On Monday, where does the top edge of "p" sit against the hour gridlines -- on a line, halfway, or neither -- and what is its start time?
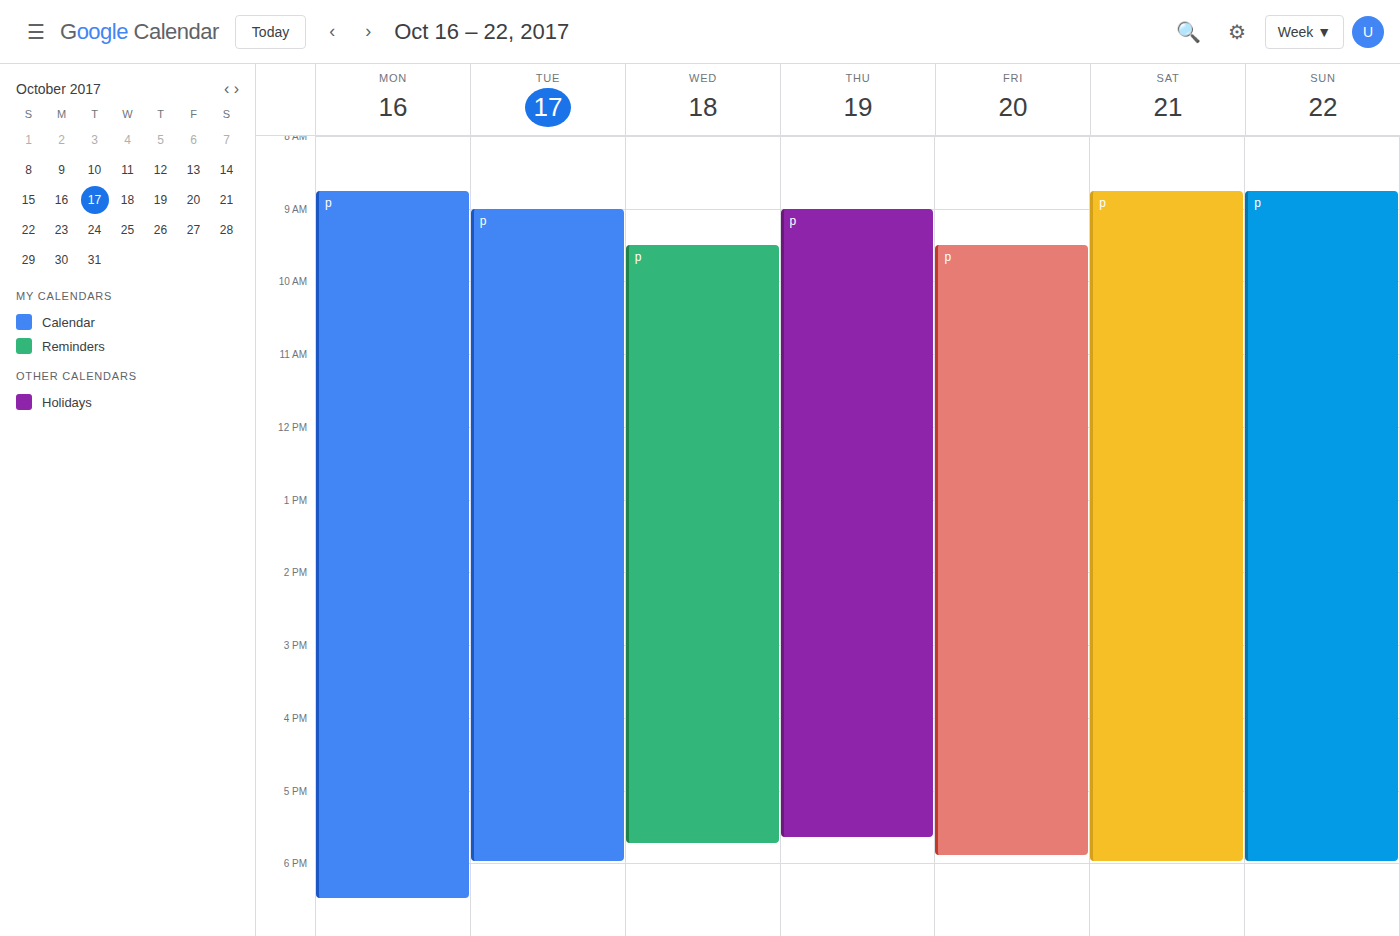
8:45 AM -- neither: three quarters of the way from the 8 AM line to the 9 AM line.